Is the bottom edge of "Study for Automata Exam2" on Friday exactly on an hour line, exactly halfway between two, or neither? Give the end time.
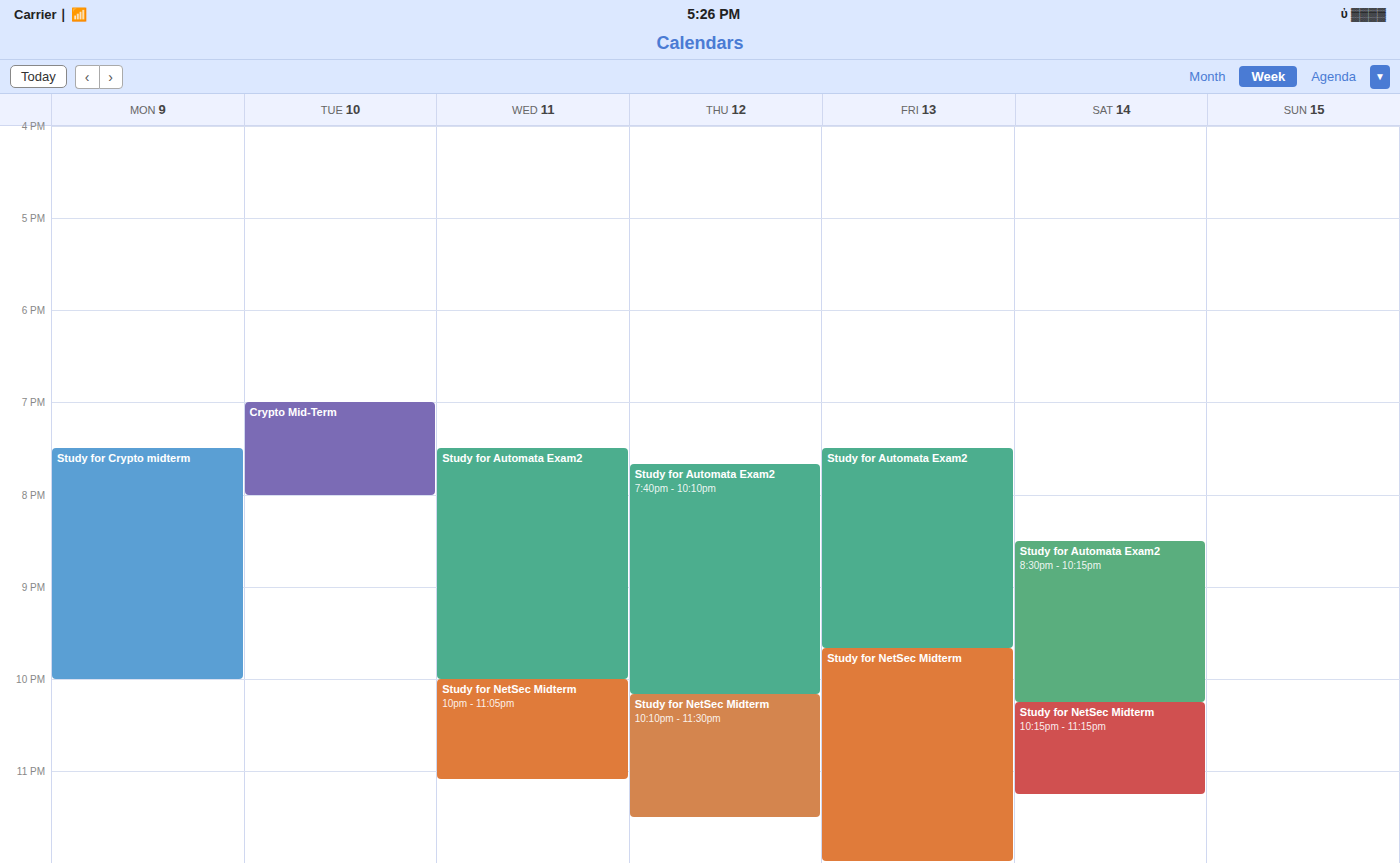
9:40 PM -- neither: 40 minutes below the 9 PM line and 20 minutes above the 10 PM line.